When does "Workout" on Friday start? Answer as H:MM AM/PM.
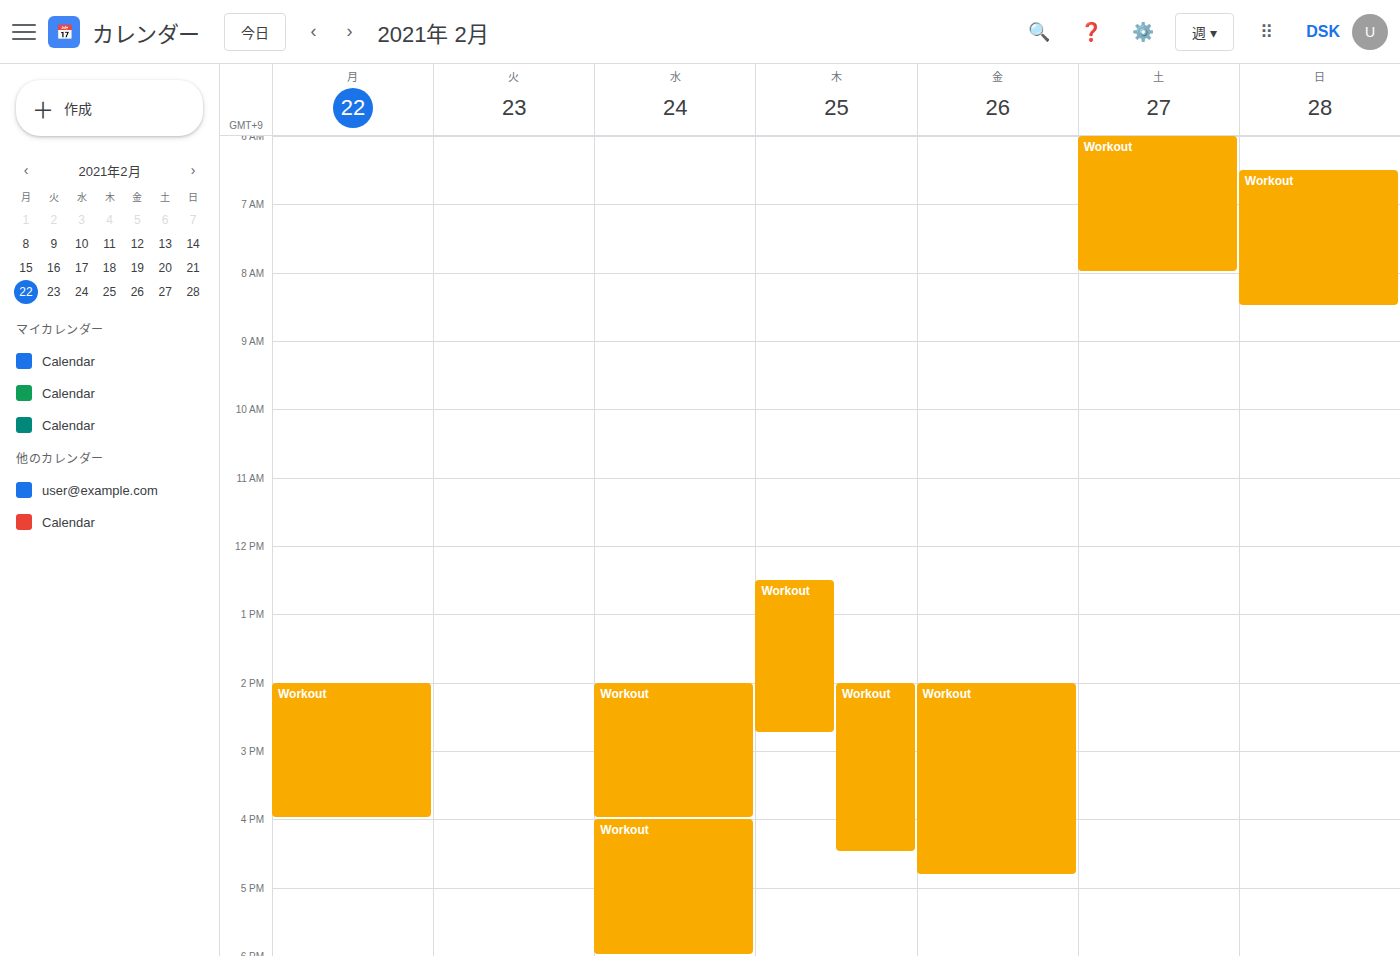
2:00 PM